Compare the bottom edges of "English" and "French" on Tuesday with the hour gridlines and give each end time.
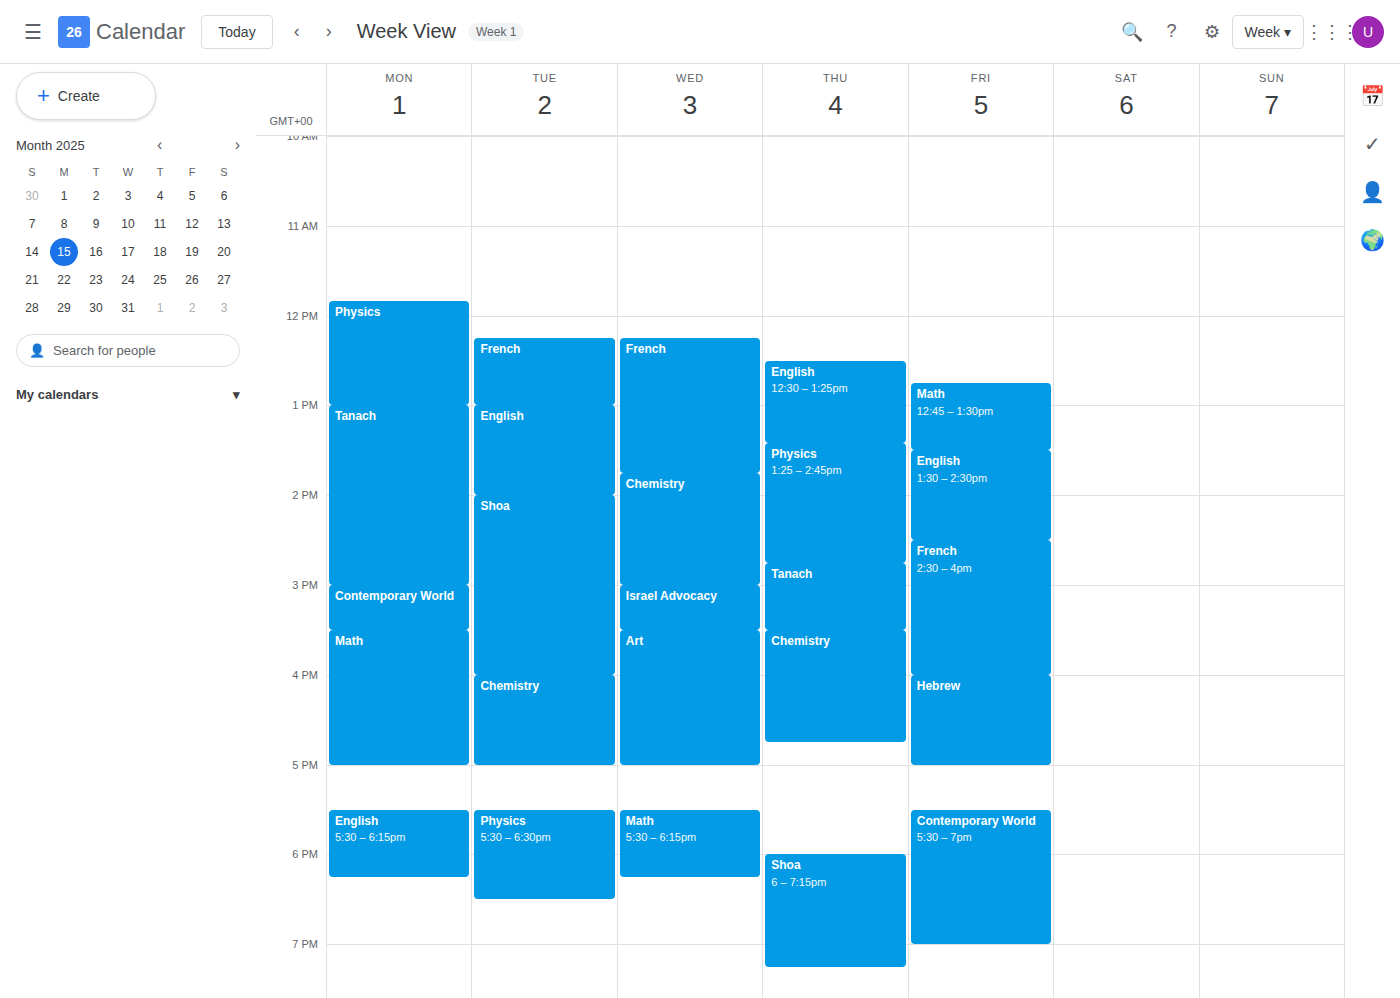
"English": 2:00 PM, exactly on the 2 PM line. "French": 1:00 PM, exactly on the 1 PM line.